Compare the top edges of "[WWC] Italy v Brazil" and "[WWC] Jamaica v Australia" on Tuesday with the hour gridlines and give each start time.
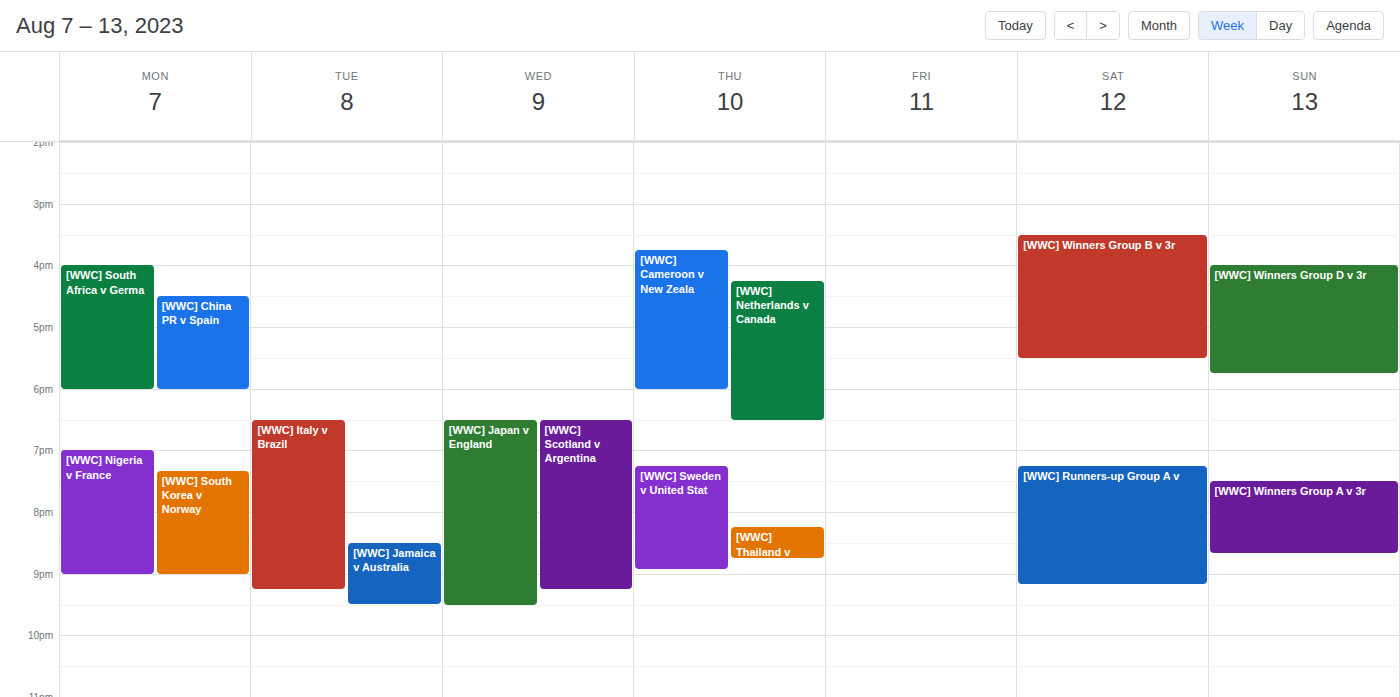
"[WWC] Italy v Brazil": 6:30 PM, halfway between the 6 PM and 7 PM lines. "[WWC] Jamaica v Australia": 8:30 PM, halfway between the 8 PM and 9 PM lines.